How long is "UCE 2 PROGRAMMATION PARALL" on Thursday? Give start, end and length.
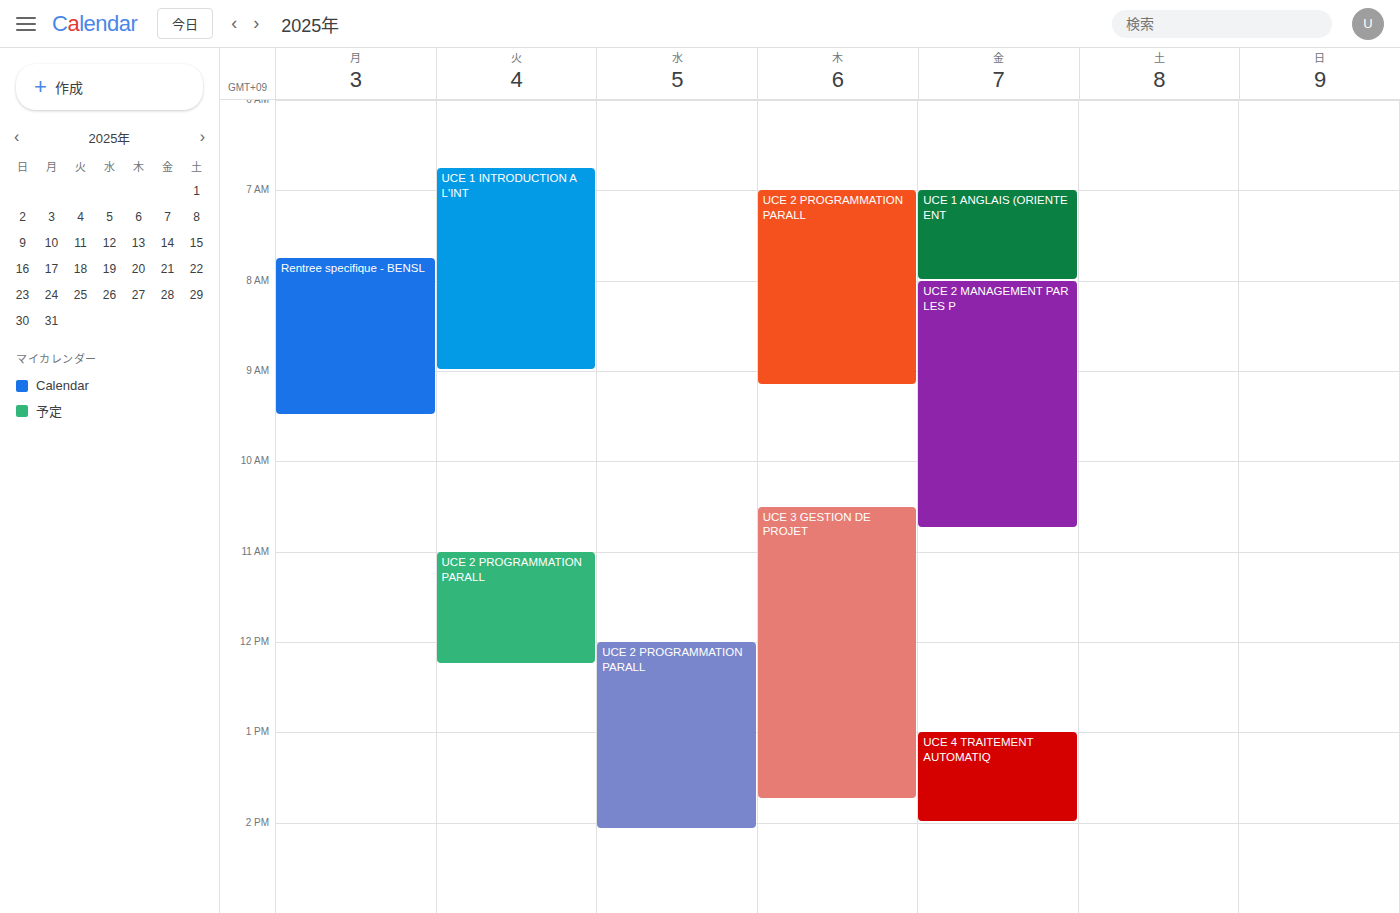
7:00 AM to 9:10 AM, 2 hours 10 minutes